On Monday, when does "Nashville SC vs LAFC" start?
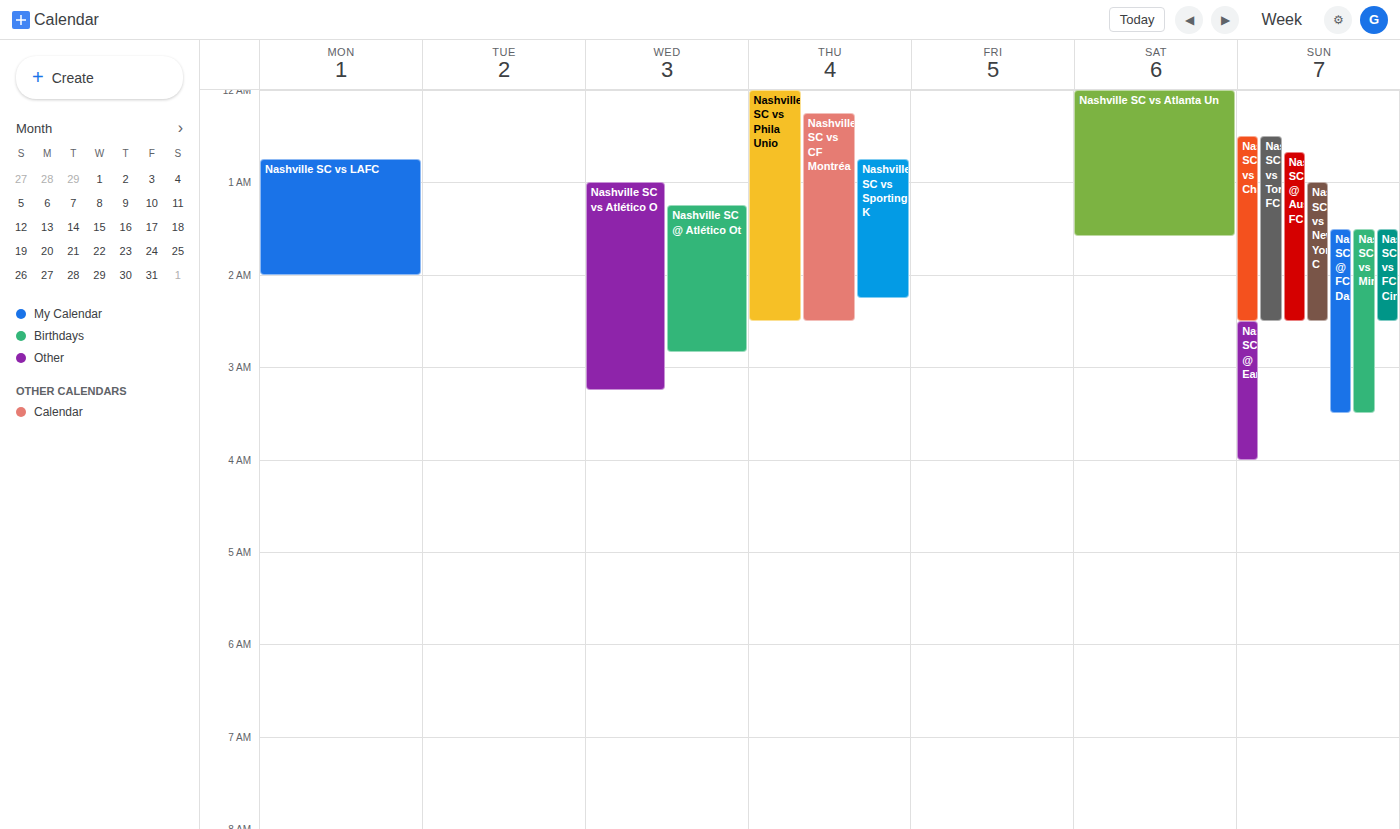
12:45 AM